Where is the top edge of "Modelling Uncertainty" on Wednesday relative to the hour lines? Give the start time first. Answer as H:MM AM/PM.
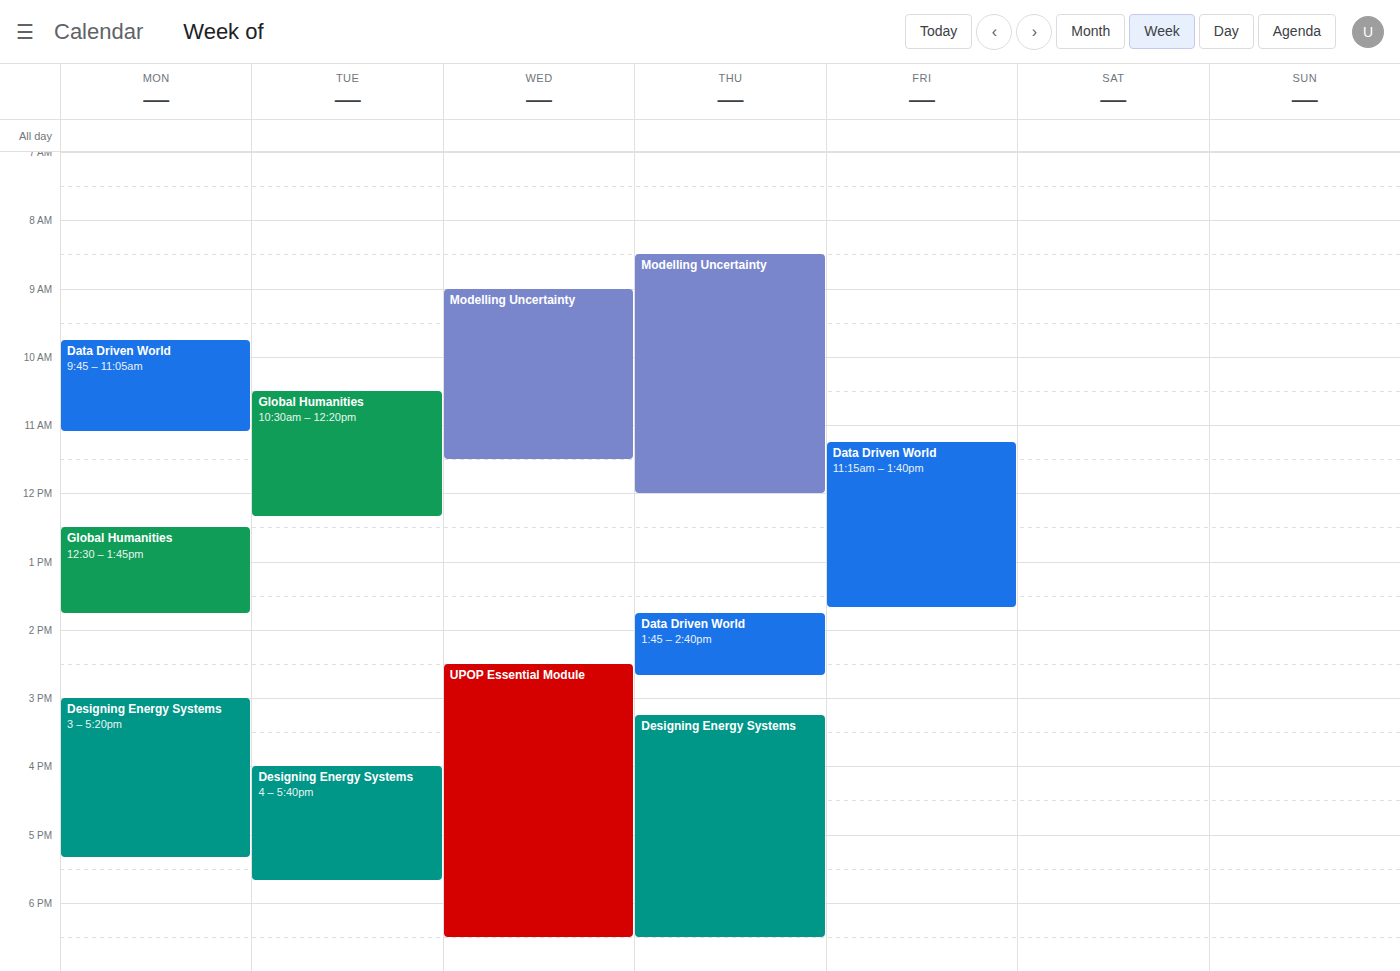
9:00 AM -- exactly on the 9 AM line.